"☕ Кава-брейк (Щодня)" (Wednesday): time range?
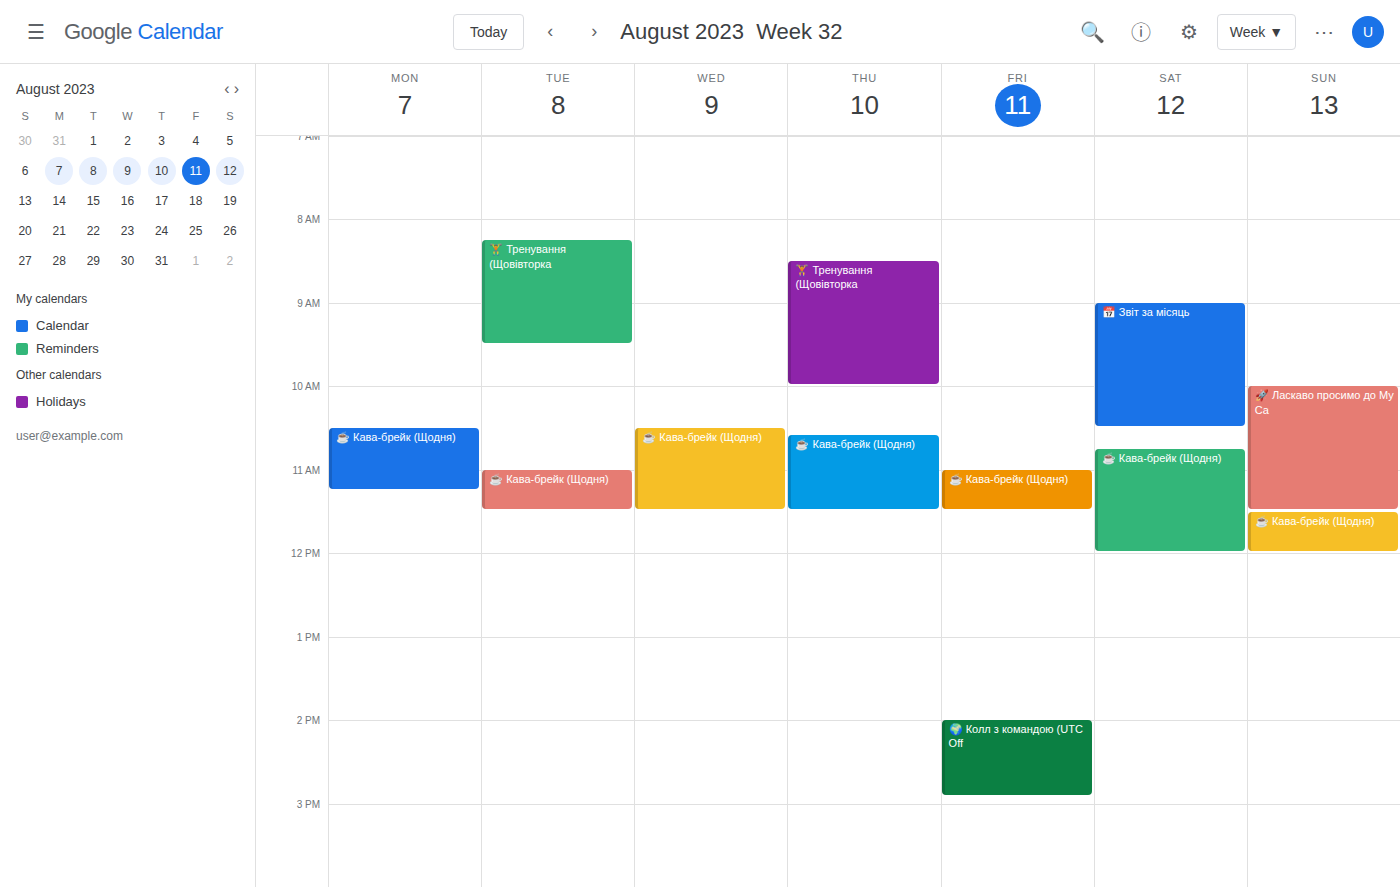
10:30 AM to 11:30 AM